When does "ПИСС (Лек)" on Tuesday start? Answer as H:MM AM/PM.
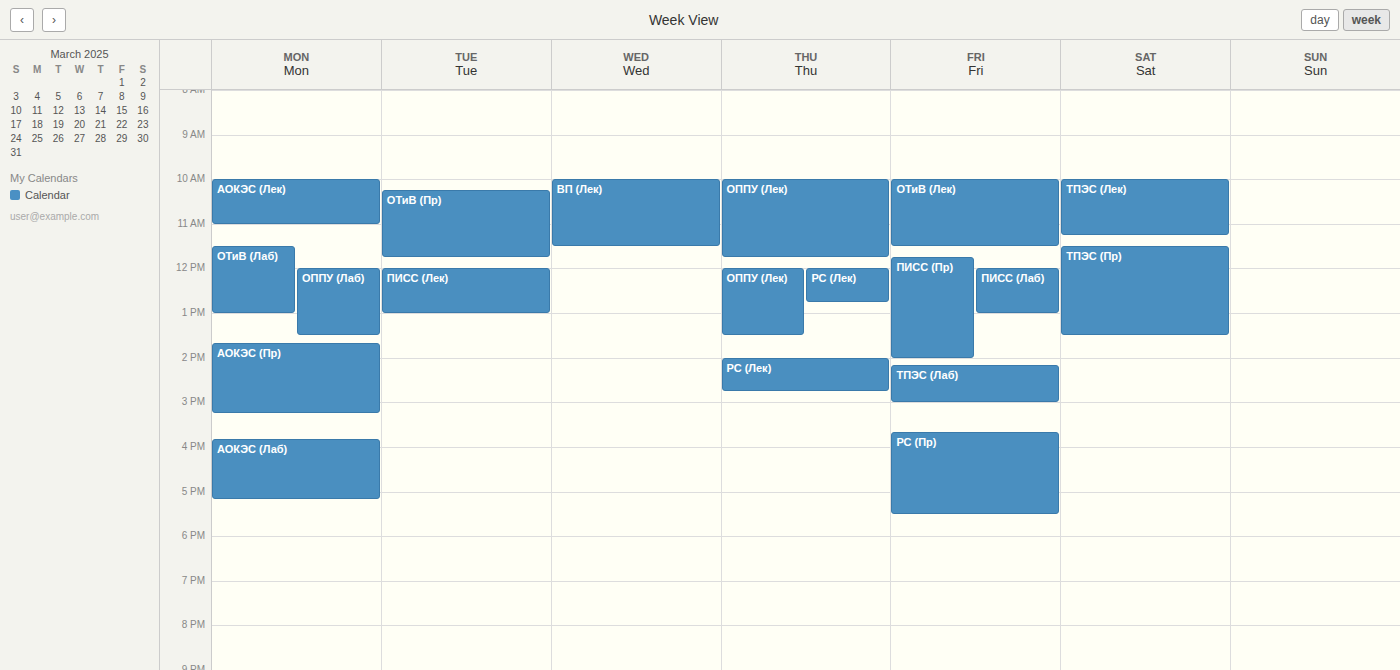
12:00 PM